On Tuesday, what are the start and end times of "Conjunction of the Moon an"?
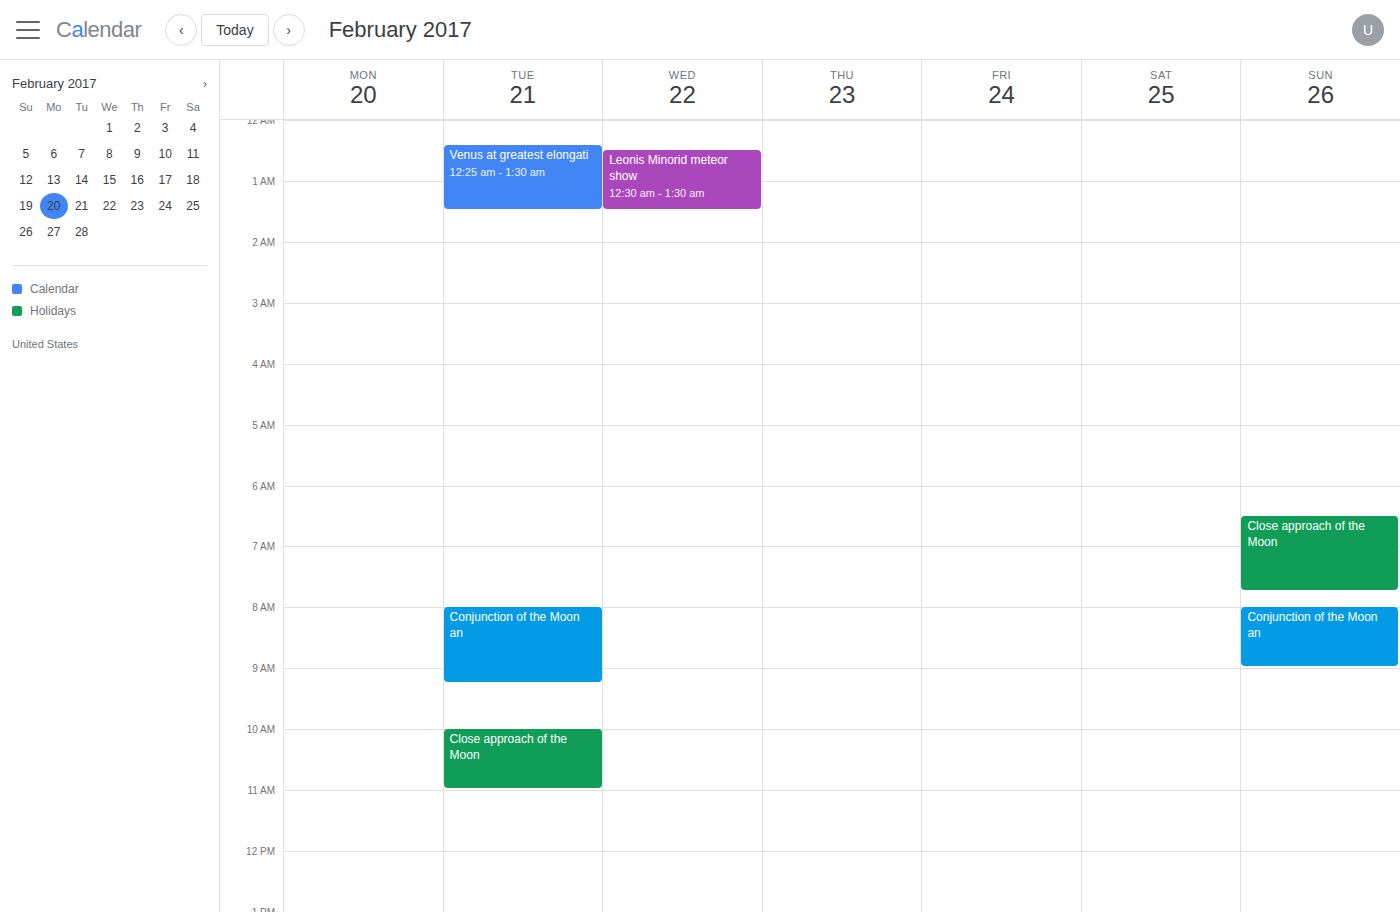
8:00 AM to 9:15 AM